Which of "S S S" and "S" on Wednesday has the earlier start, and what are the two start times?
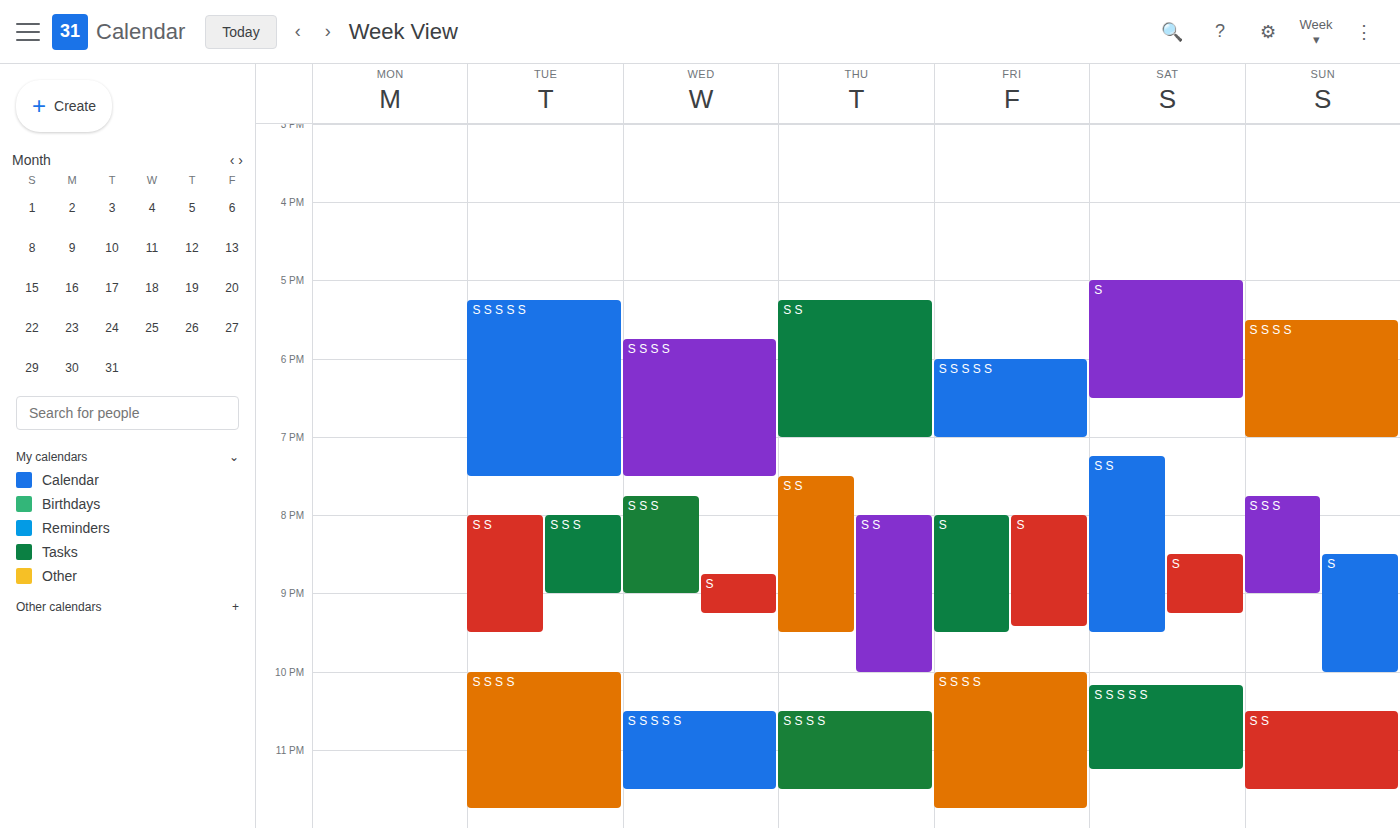
"S S S" 7:45 PM; "S" 8:45 PM.